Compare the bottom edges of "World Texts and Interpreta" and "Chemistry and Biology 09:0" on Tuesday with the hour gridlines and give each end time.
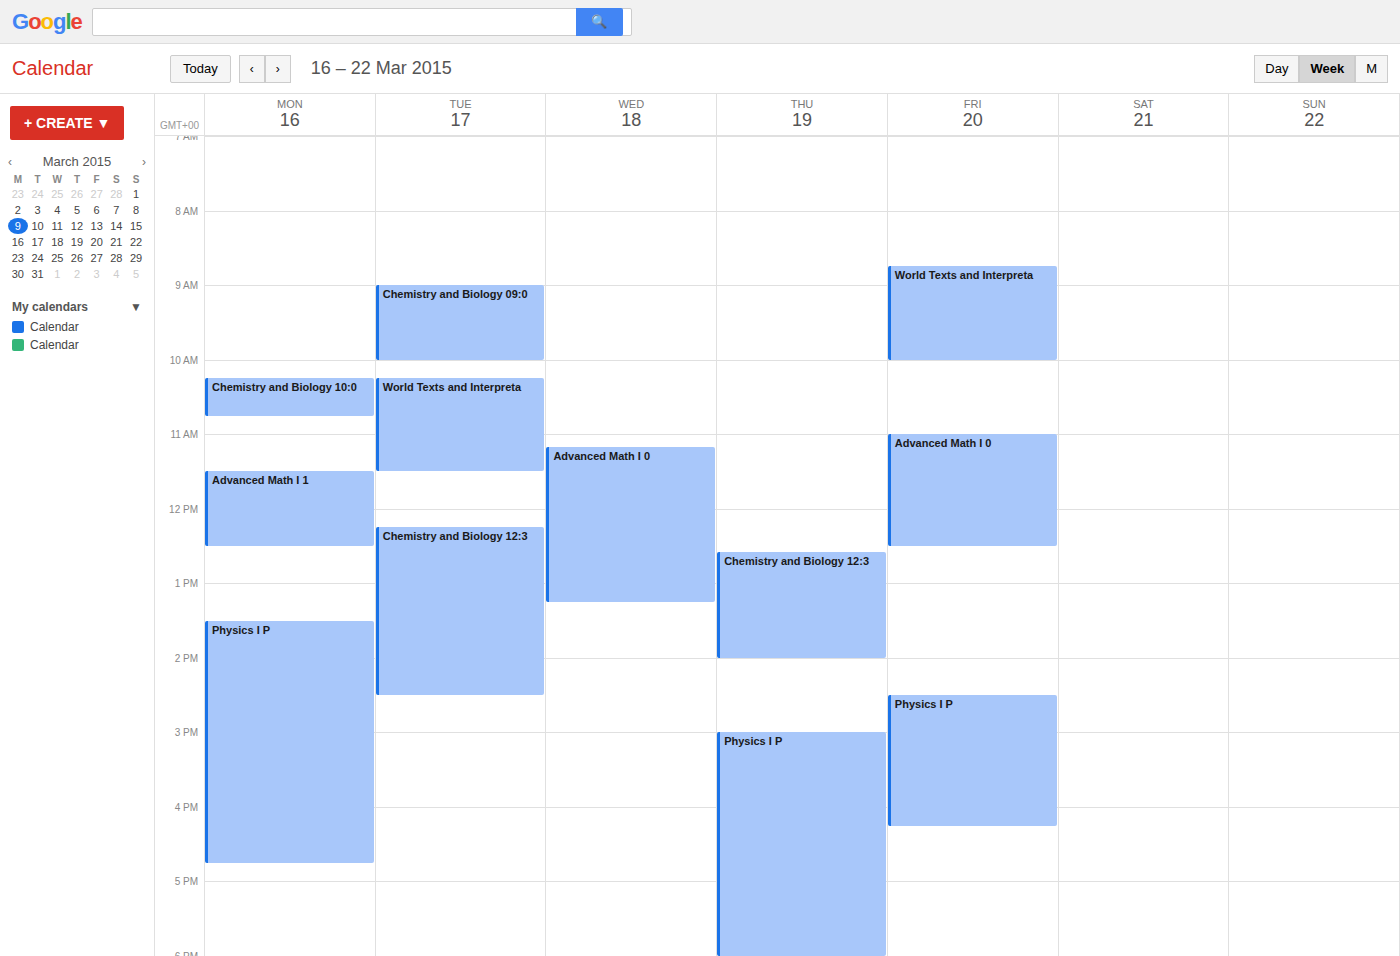
"World Texts and Interpreta": 11:30 AM, halfway between the 11 AM and 12 PM lines. "Chemistry and Biology 09:0": 10:00 AM, exactly on the 10 AM line.